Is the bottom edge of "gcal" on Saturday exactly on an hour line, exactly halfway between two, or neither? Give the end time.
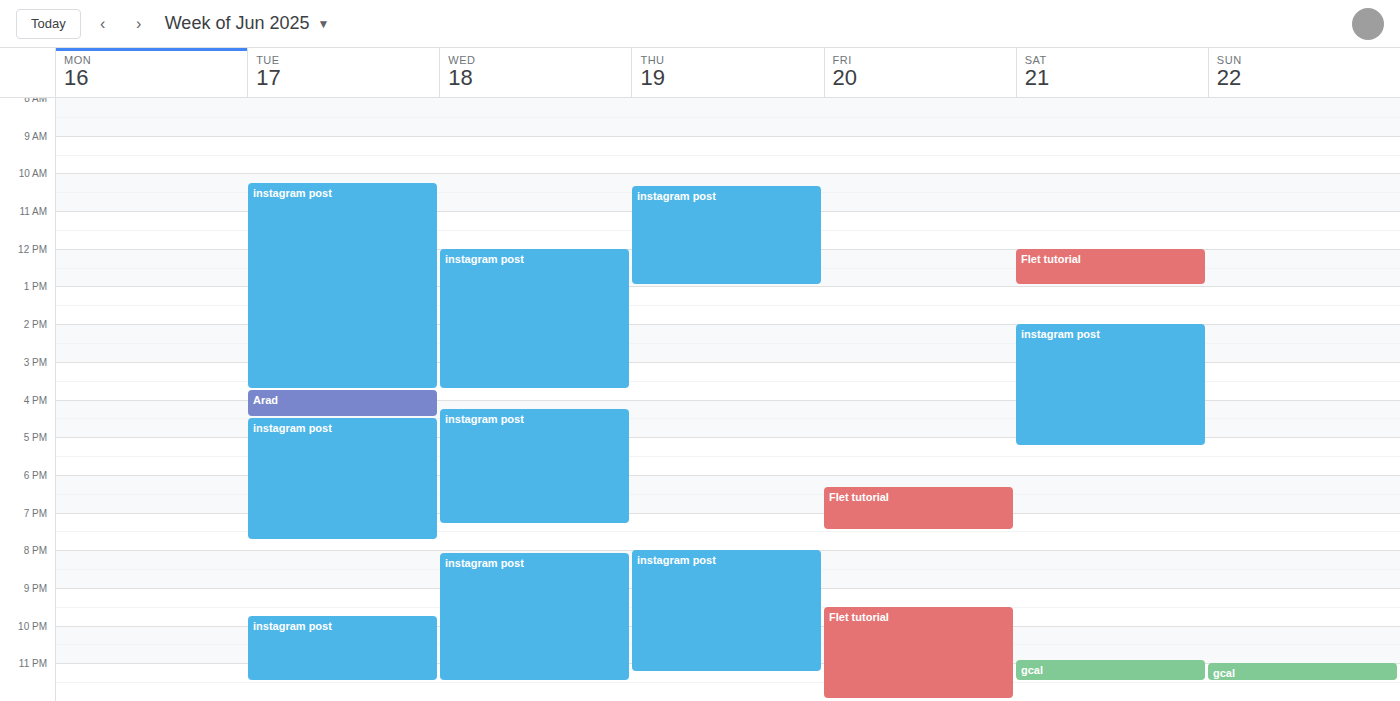
11:30 PM -- halfway between the 11 PM and 12 AM lines.